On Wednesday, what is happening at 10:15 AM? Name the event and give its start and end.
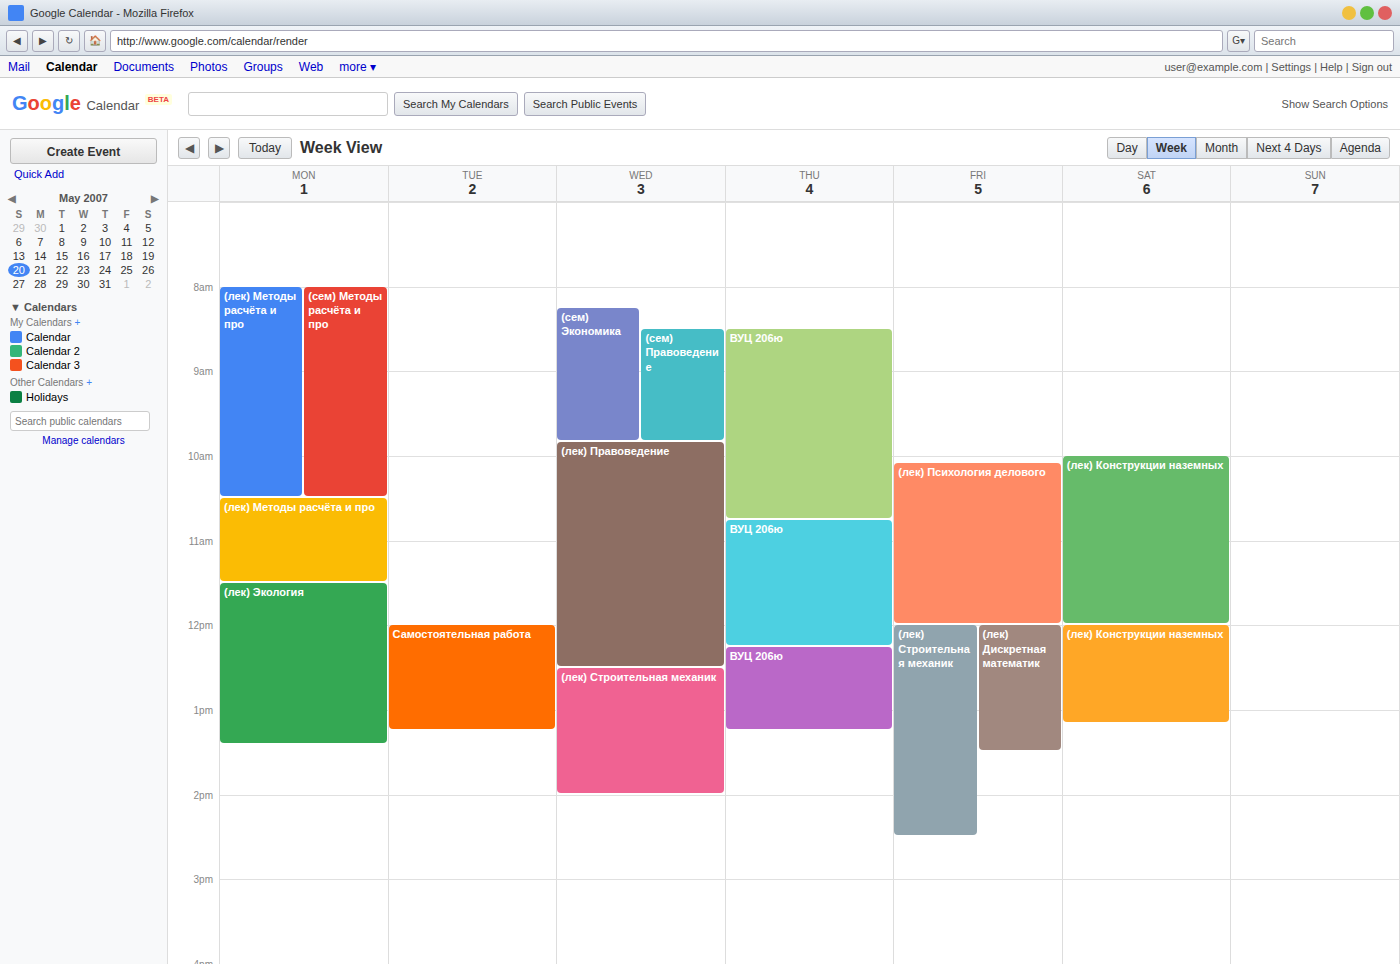
"(лек) Правоведение", 9:50 AM to 12:30 PM